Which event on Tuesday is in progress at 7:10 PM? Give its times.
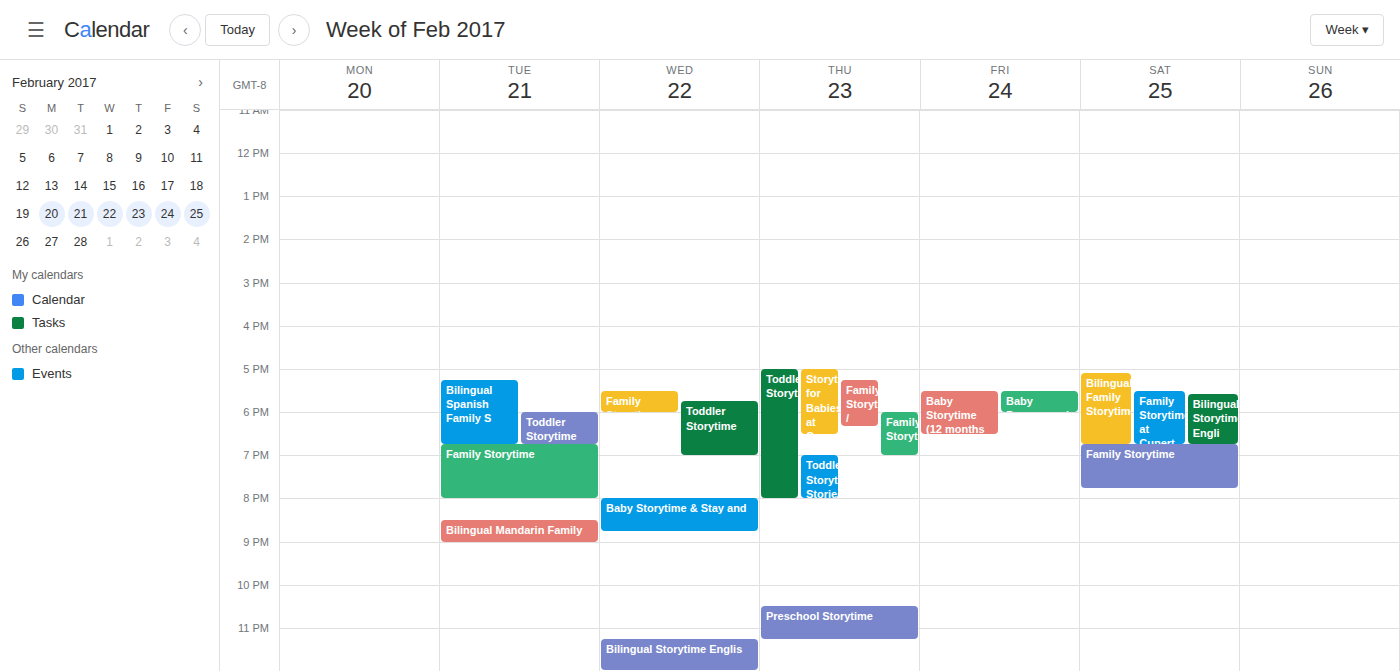
"Family Storytime", 6:45 PM to 8:00 PM